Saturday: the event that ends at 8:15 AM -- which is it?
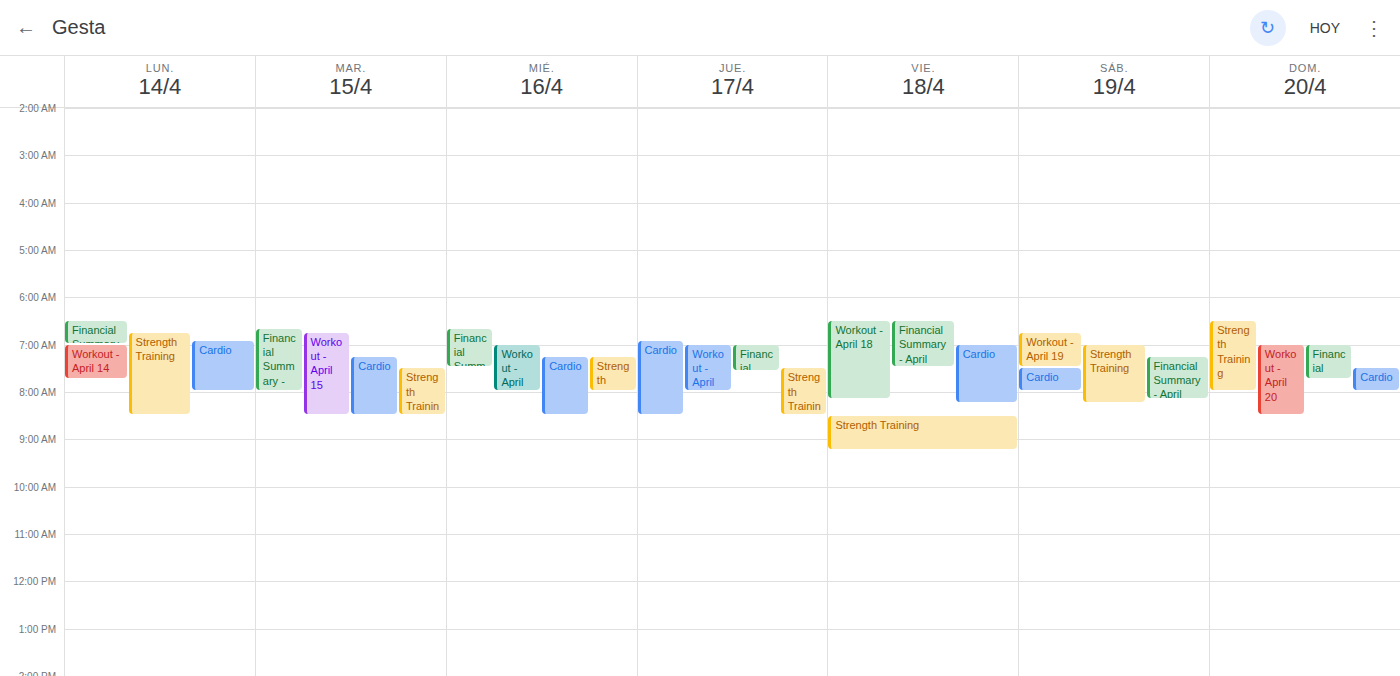
"Strength Training"